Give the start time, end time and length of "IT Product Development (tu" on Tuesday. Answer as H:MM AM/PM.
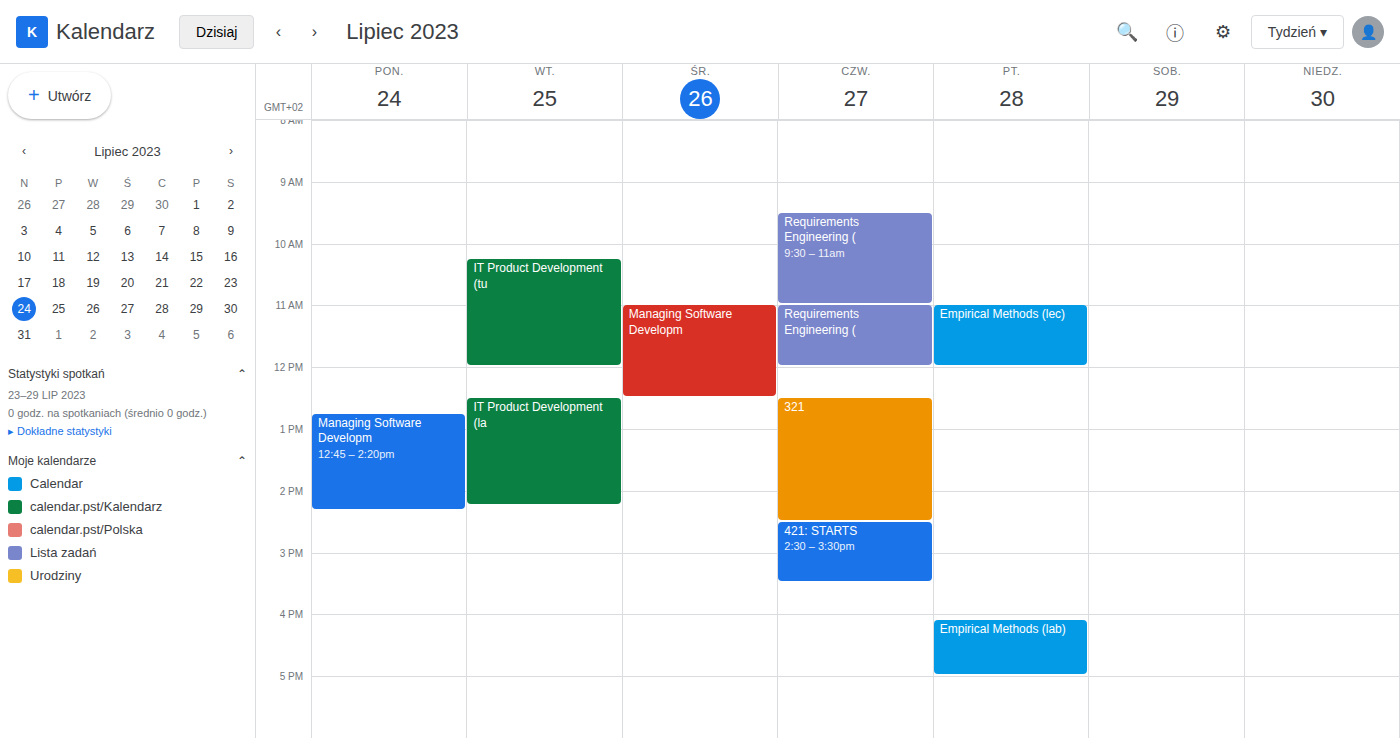
10:15 AM to 12:00 PM, 1 hour 45 minutes